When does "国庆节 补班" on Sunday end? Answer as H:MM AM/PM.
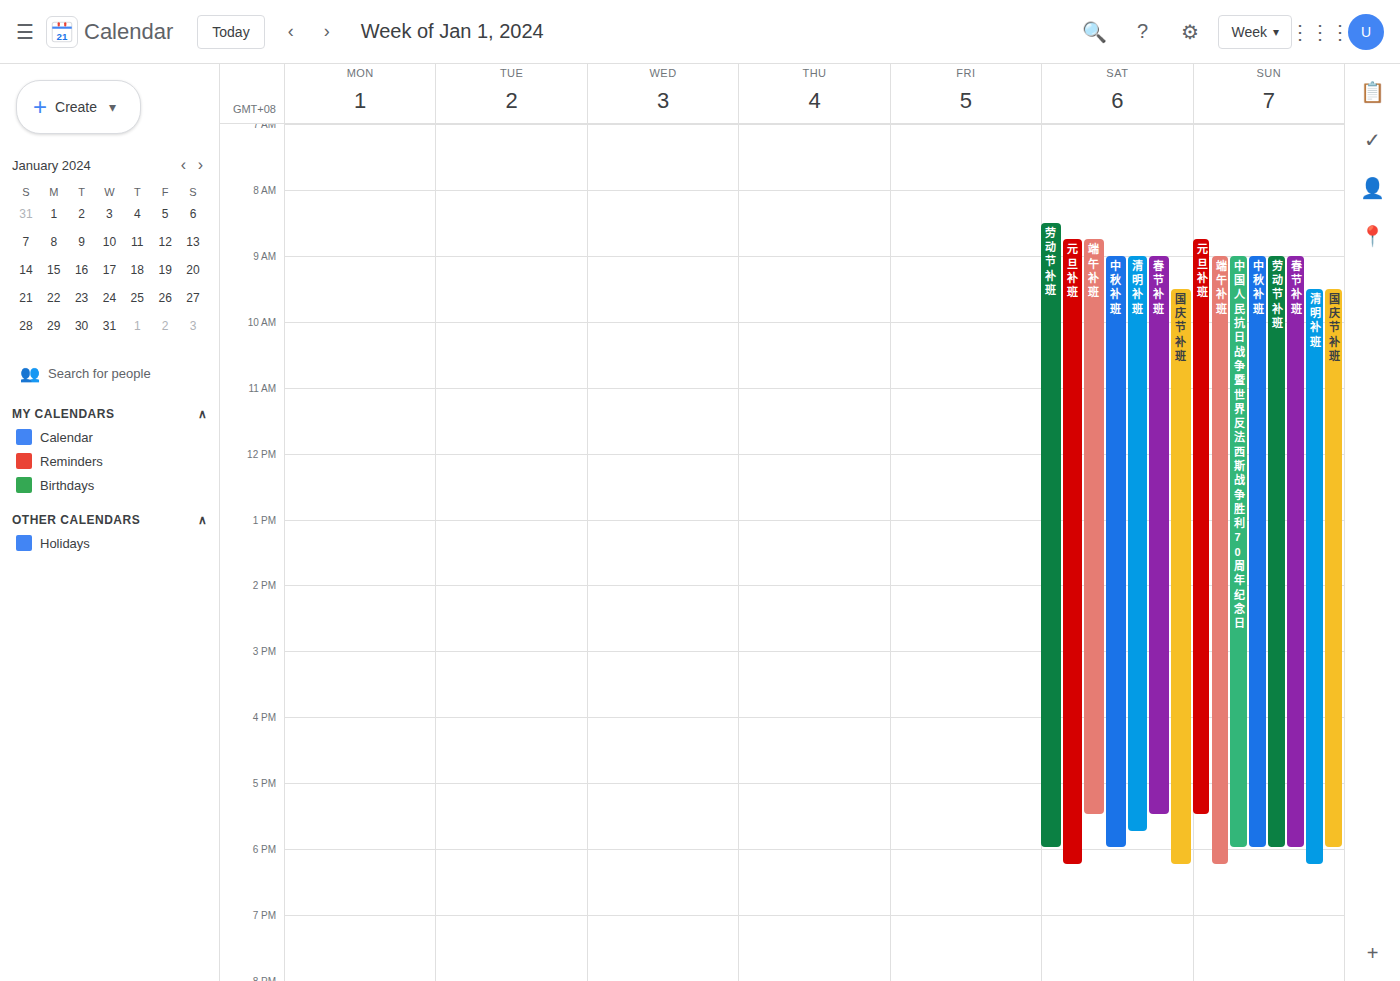
6:00 PM